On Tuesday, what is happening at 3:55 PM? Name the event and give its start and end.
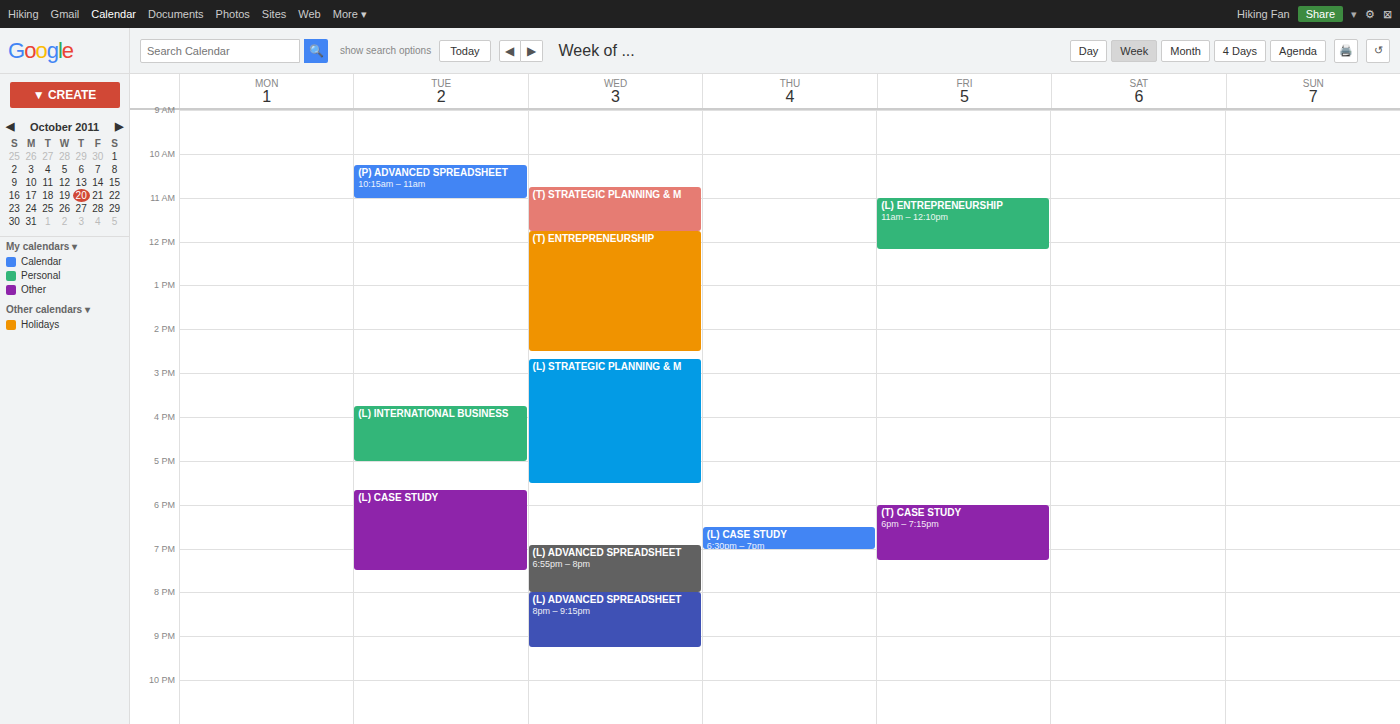
"(L) INTERNATIONAL BUSINESS", 3:45 PM to 5:00 PM